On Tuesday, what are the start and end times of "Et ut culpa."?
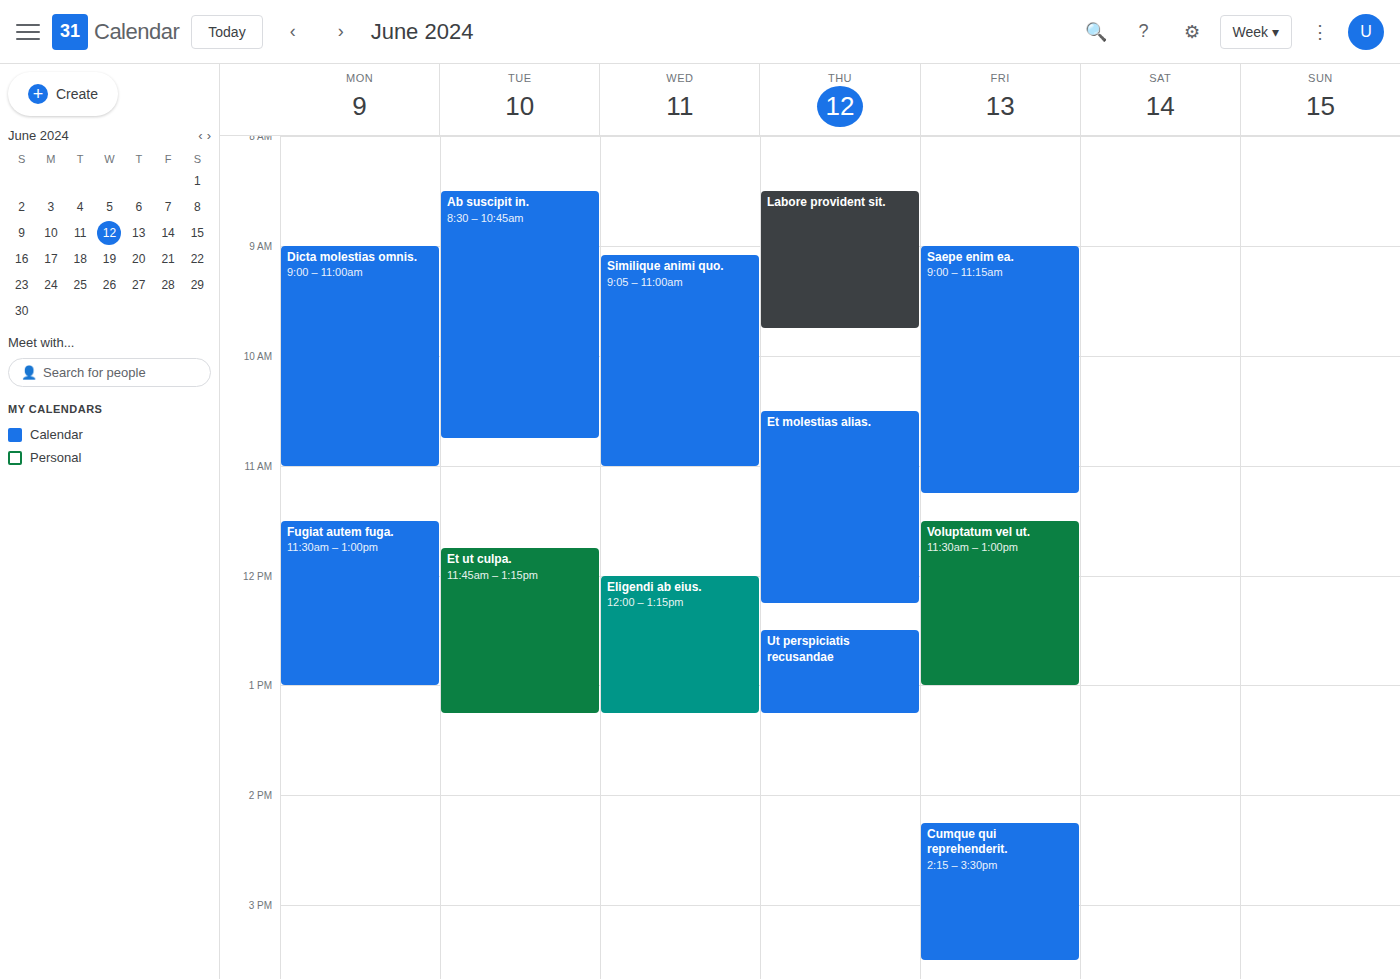
11:45 AM to 1:15 PM